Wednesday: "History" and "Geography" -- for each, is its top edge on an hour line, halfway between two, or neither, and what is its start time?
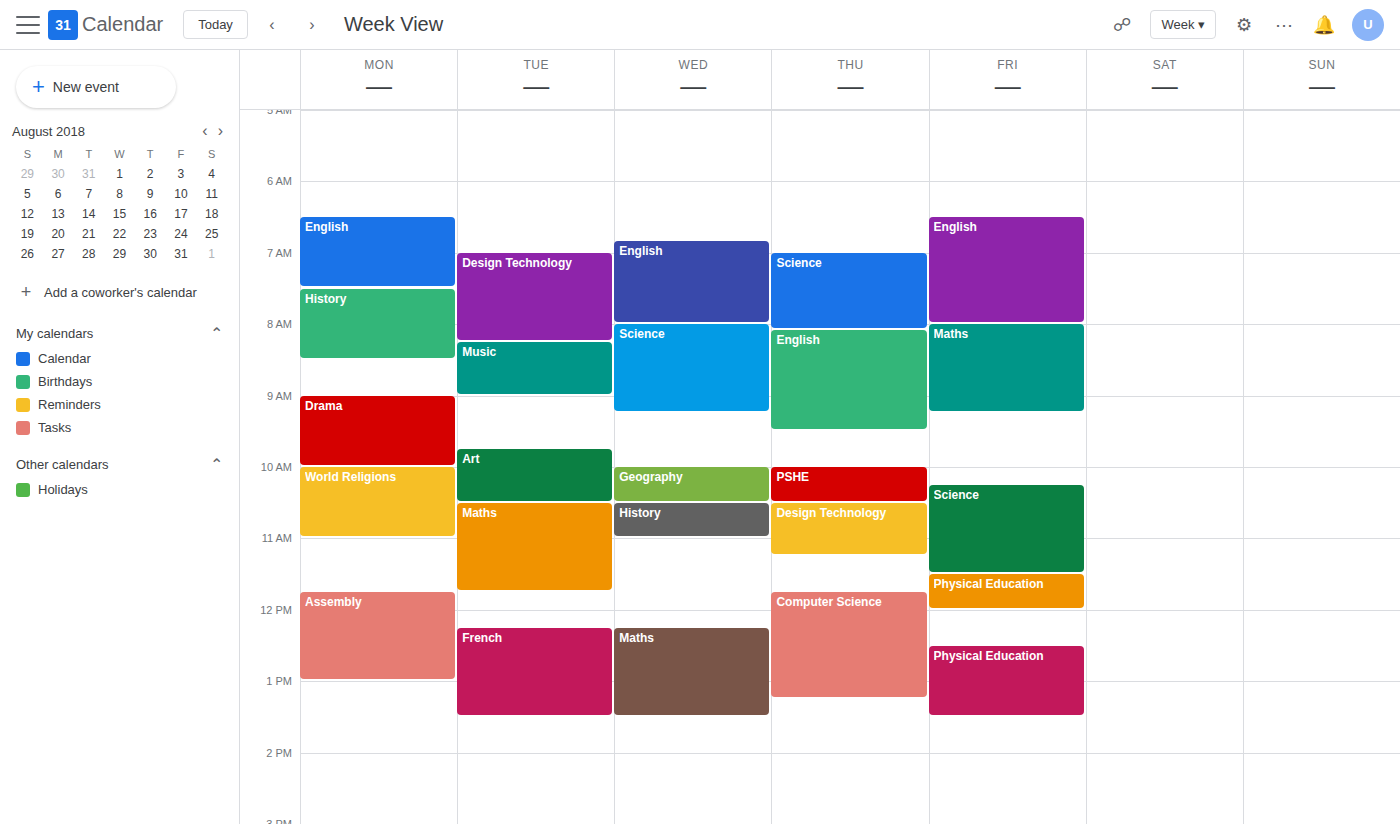
"History": 10:30 AM, halfway between the 10 AM and 11 AM lines. "Geography": 10:00 AM, exactly on the 10 AM line.